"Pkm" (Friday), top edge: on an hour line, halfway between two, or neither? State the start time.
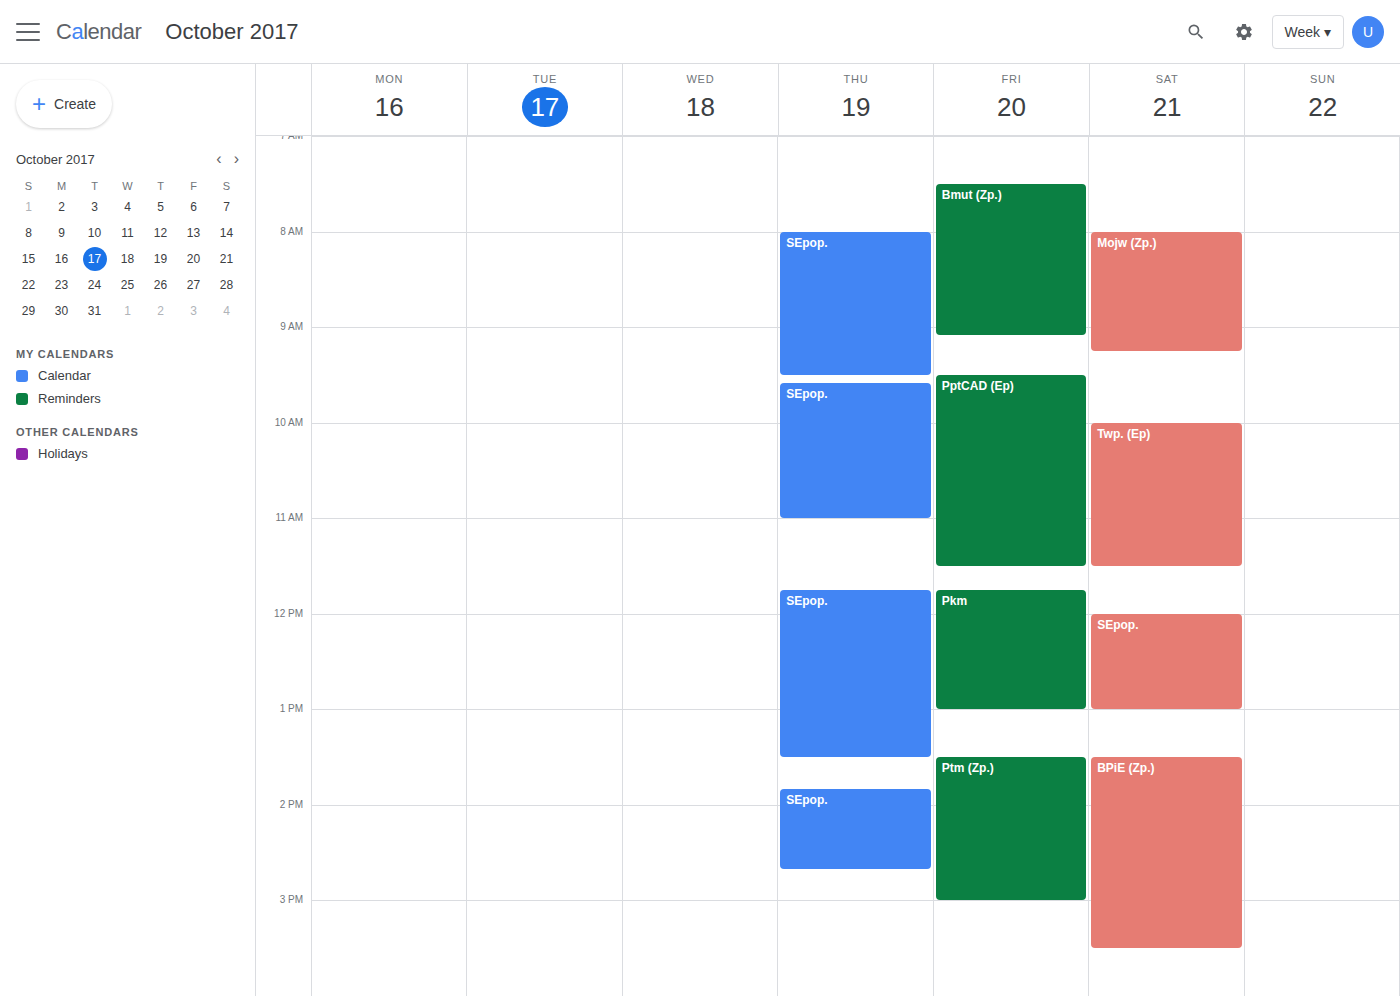
11:45 AM -- neither: three quarters of the way from the 11 AM line to the 12 PM line.